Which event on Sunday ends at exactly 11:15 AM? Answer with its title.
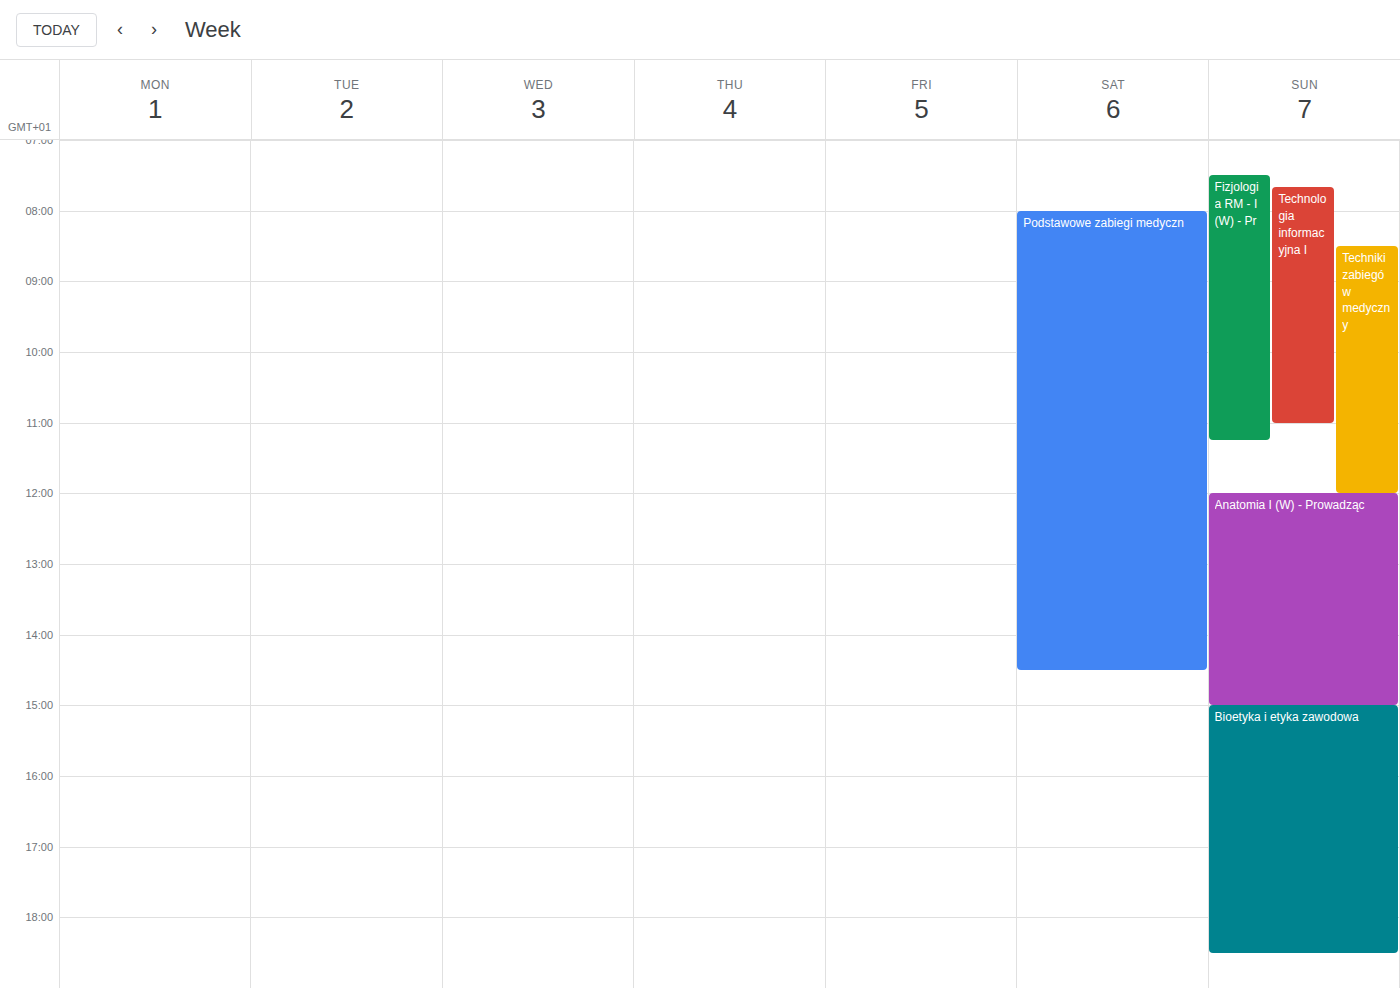
"Fizjologia RM - I (W) - Pr"